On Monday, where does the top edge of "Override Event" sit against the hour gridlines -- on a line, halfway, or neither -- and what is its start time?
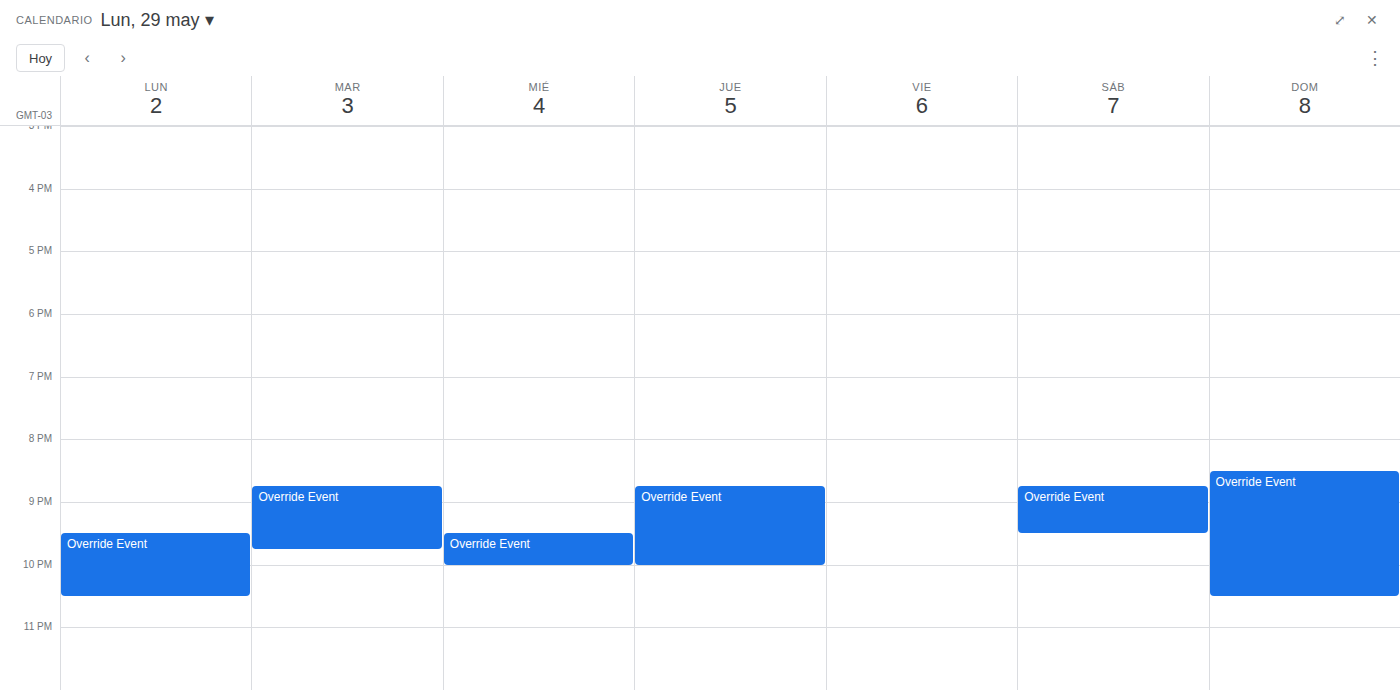
9:30 PM -- halfway between the 9 PM and 10 PM lines.